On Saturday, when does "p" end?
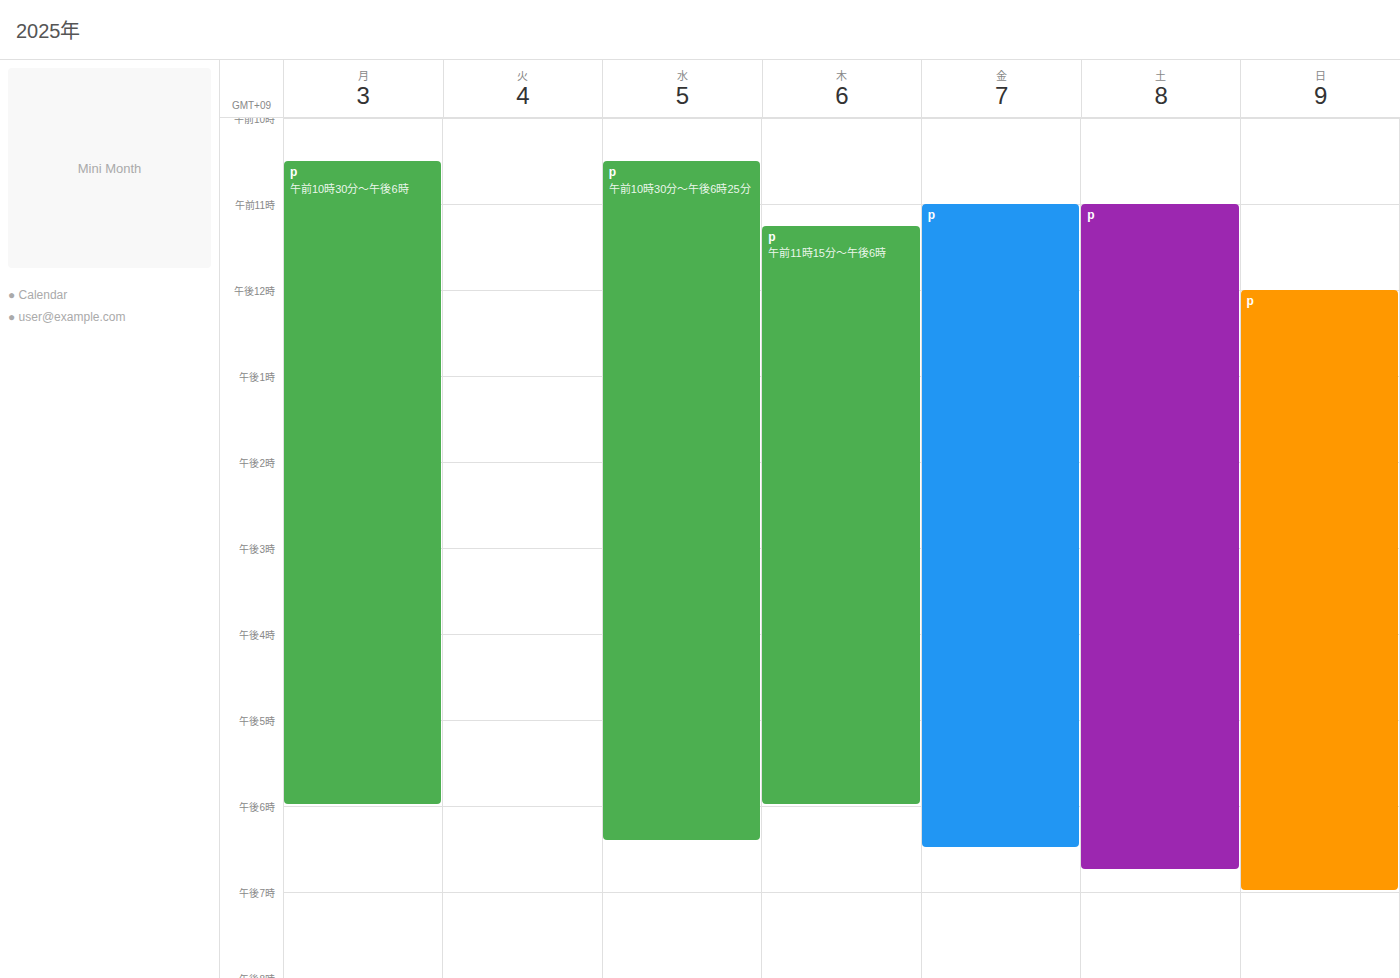
6:45 PM